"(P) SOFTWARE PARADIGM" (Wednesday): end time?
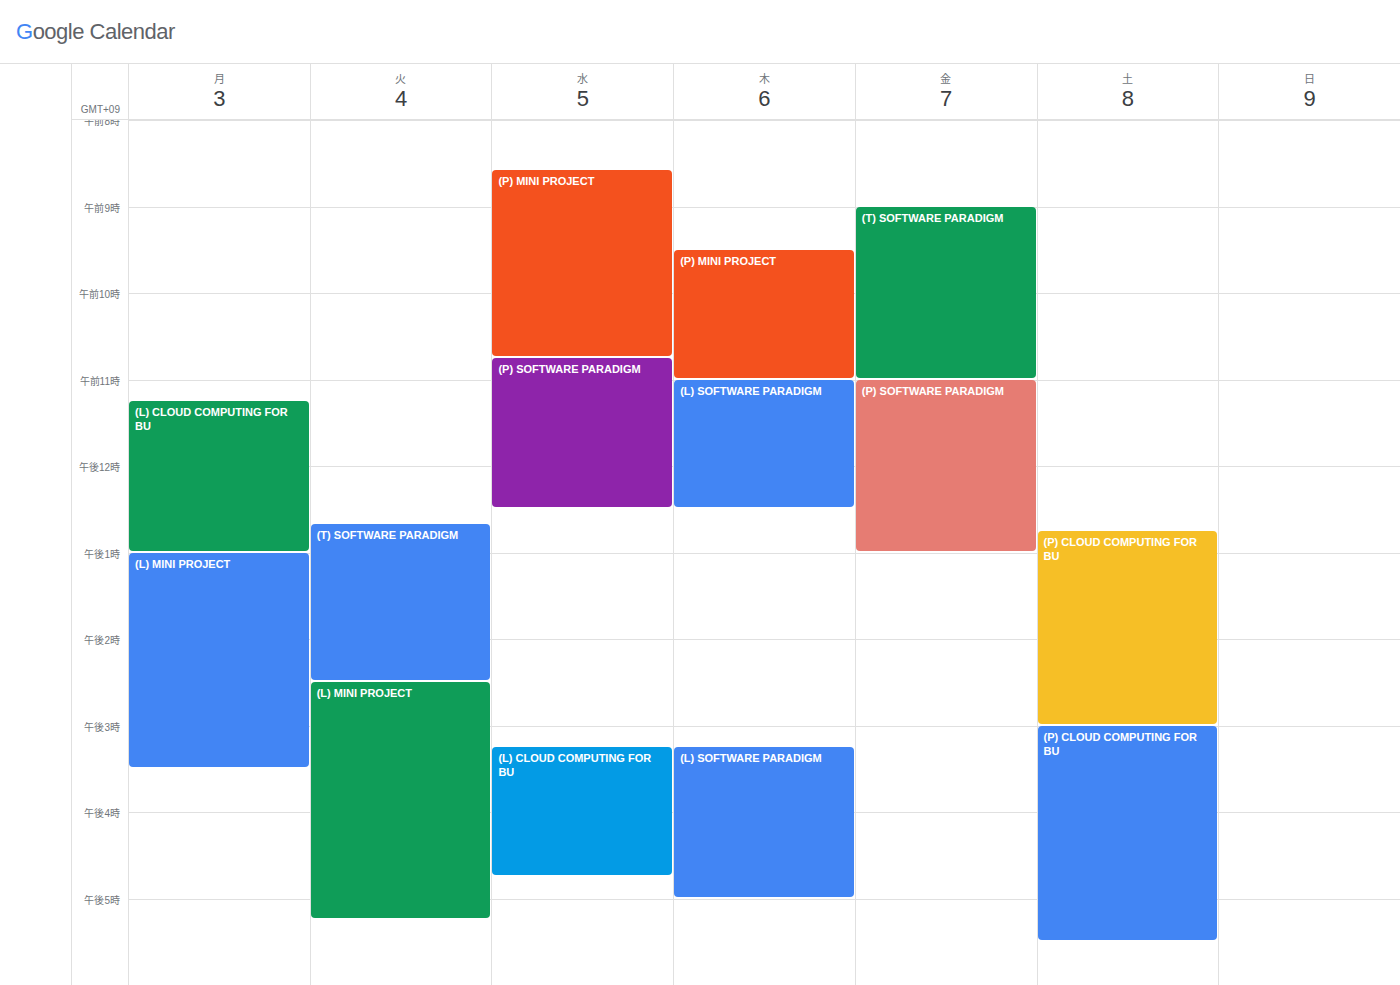
12:30 PM